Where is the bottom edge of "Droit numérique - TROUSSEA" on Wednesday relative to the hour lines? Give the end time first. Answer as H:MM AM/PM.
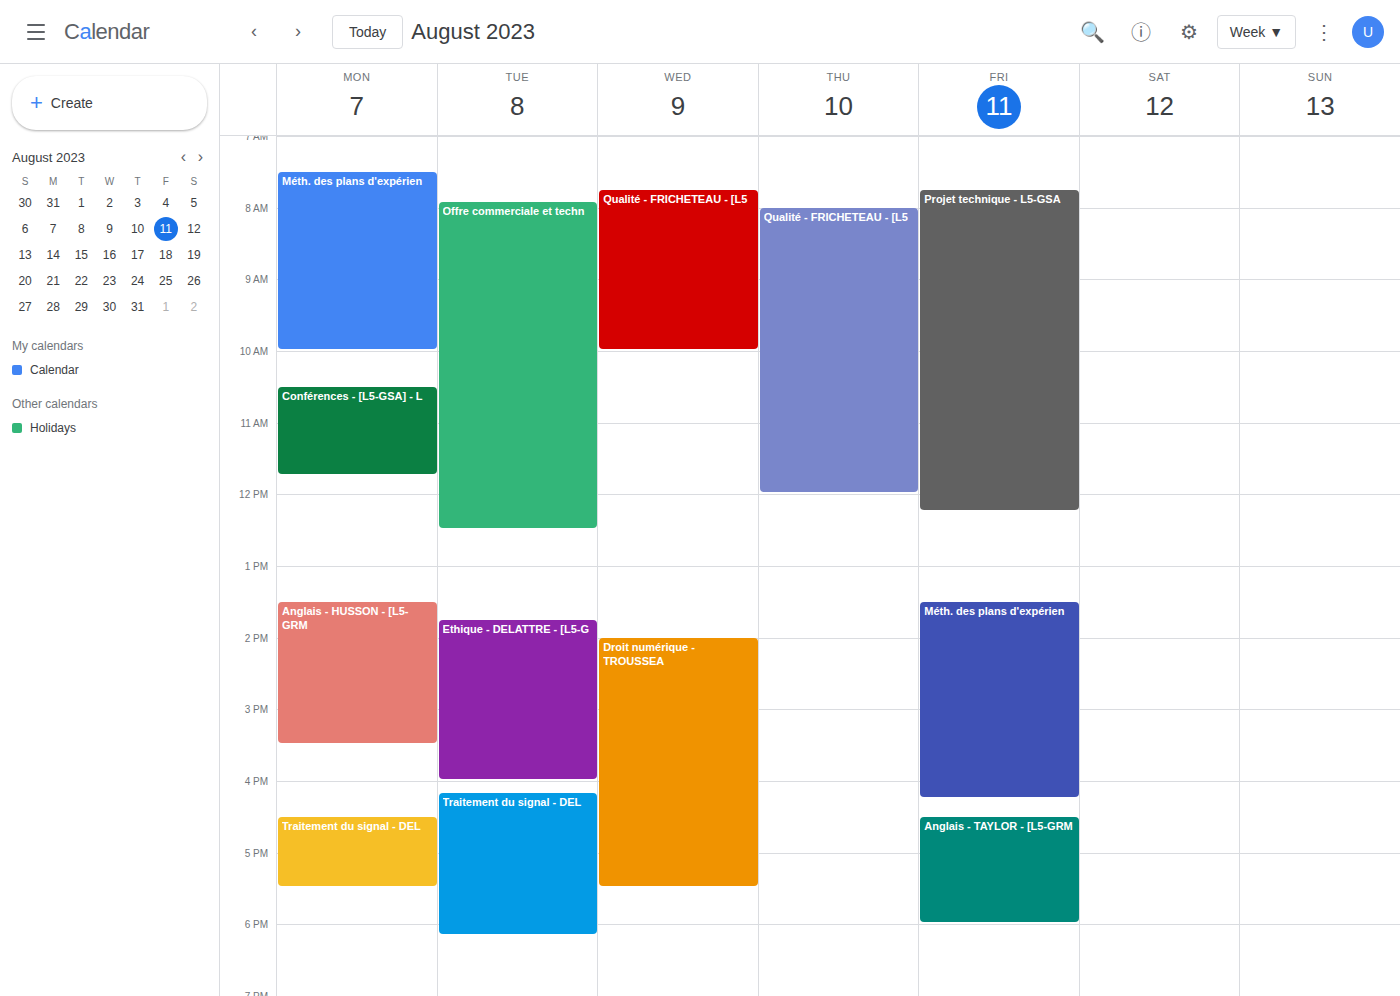
5:30 PM -- halfway between the 5 PM and 6 PM lines.